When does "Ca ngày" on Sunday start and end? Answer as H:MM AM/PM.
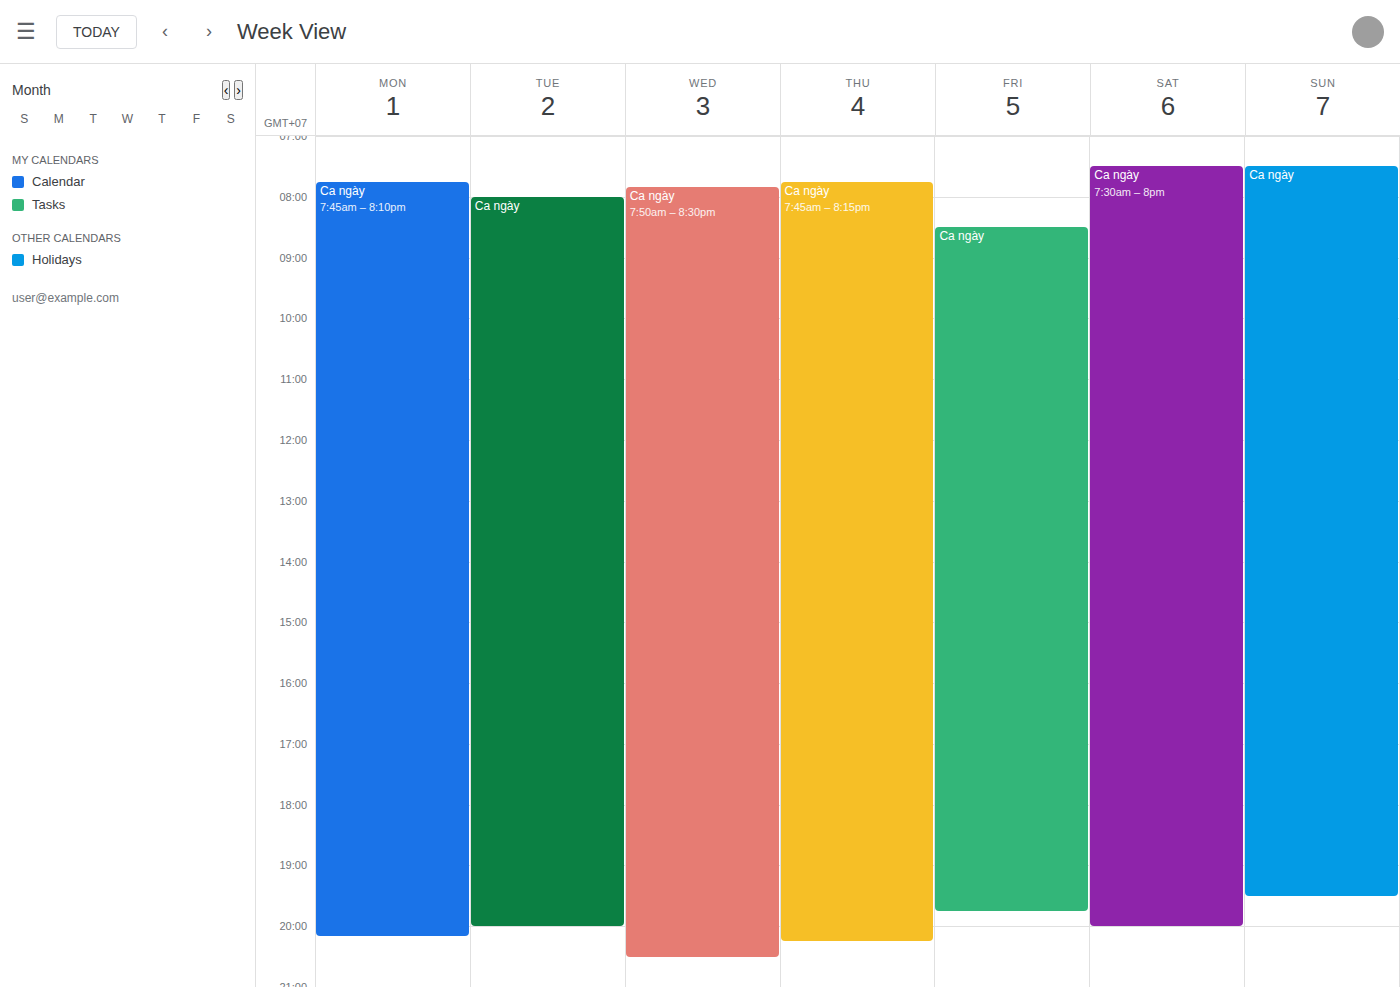
7:30 AM to 7:30 PM